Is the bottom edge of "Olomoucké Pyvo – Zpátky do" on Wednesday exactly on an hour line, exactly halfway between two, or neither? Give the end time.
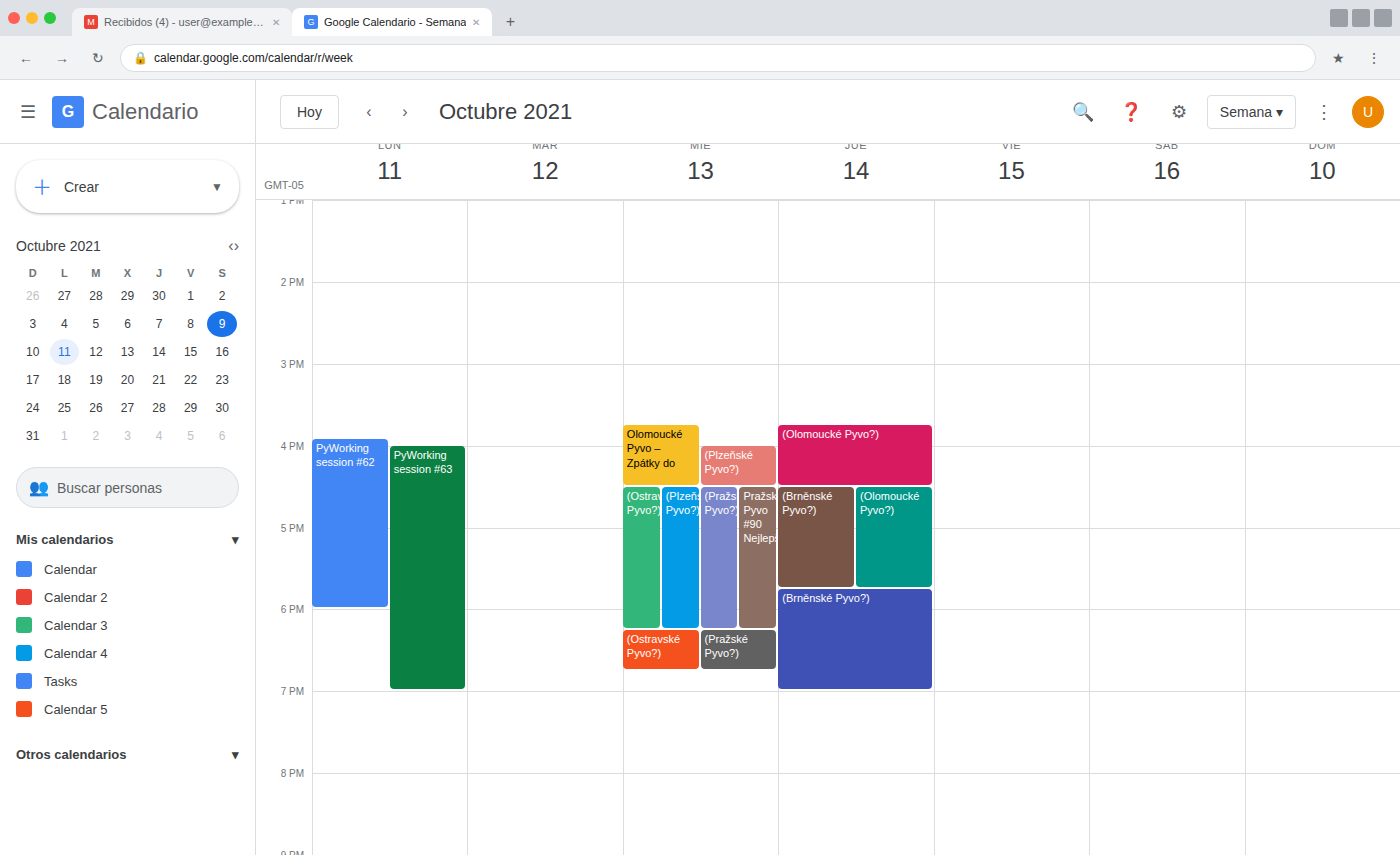
4:30 PM -- halfway between the 4 PM and 5 PM lines.